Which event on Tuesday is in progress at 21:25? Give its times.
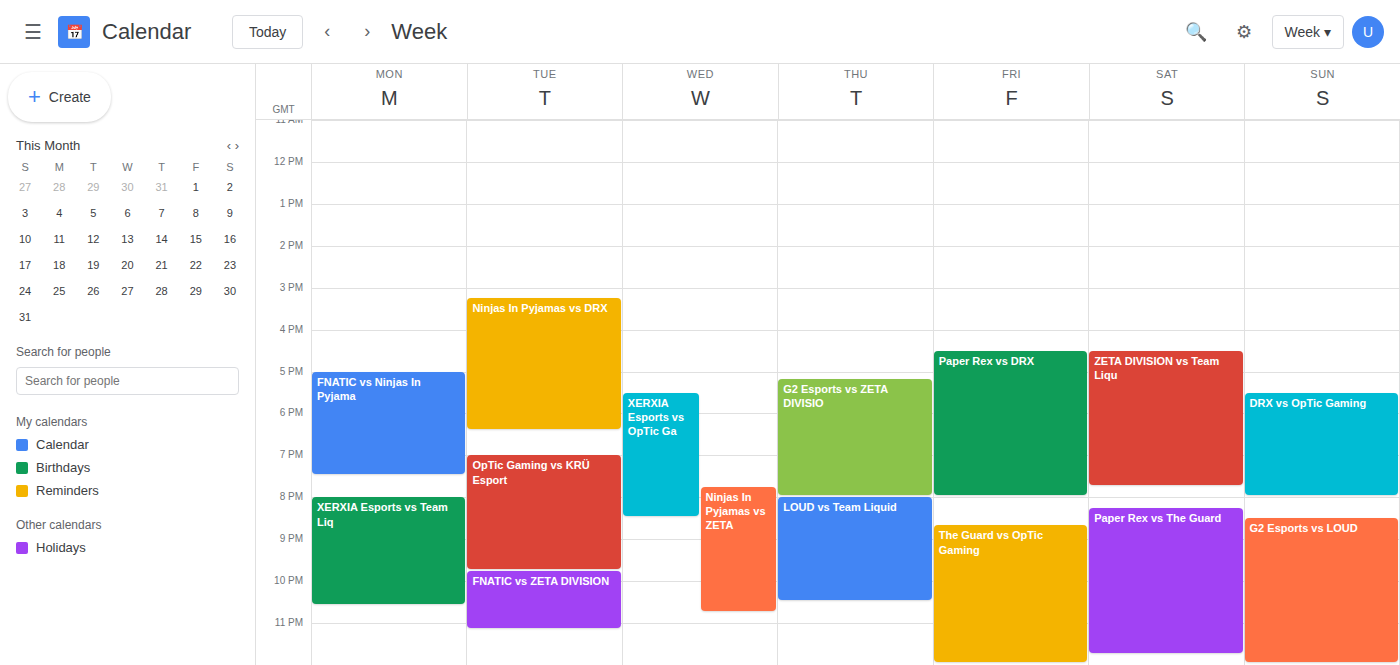
"OpTic Gaming vs KRÜ Esport", 19:00 to 21:45